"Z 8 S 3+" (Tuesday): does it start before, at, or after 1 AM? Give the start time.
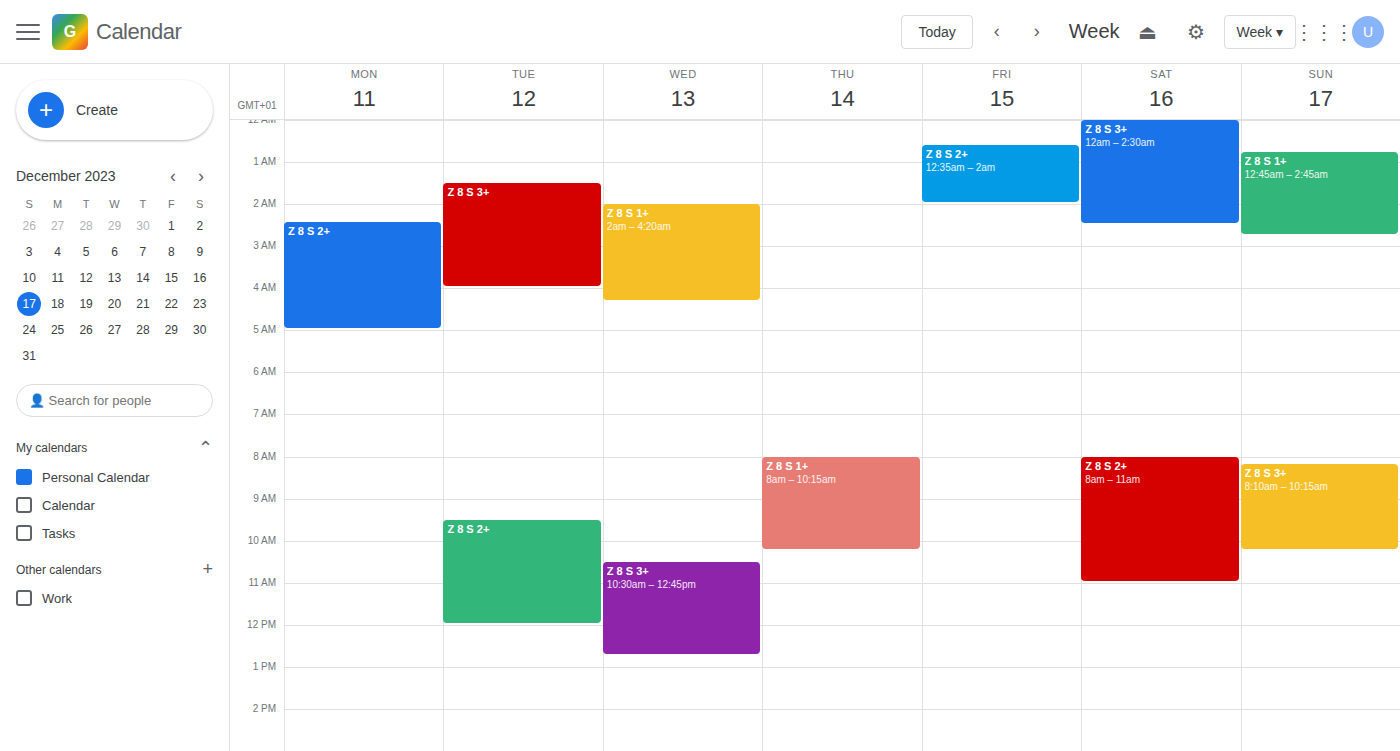
1:30 AM -- after 1 AM, 30 minutes below the 1 AM line.